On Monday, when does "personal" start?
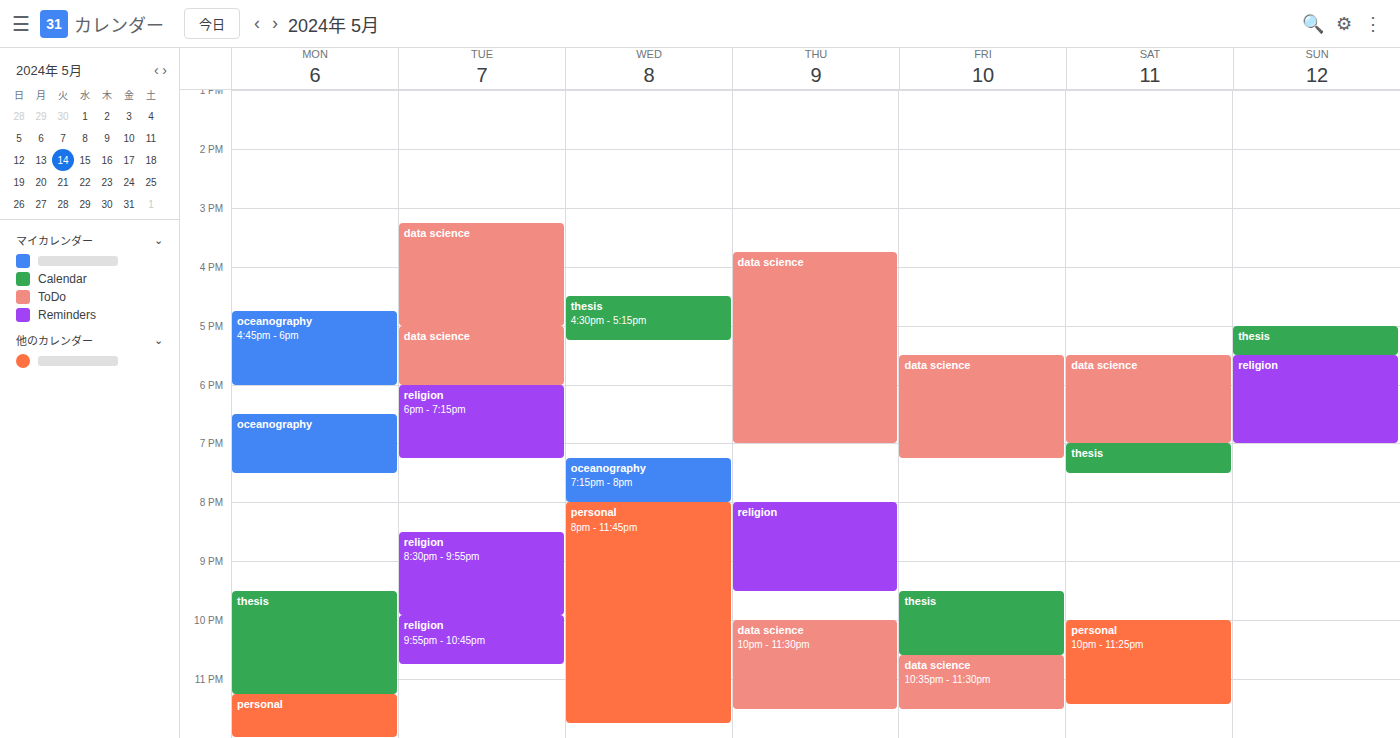
11:15 PM